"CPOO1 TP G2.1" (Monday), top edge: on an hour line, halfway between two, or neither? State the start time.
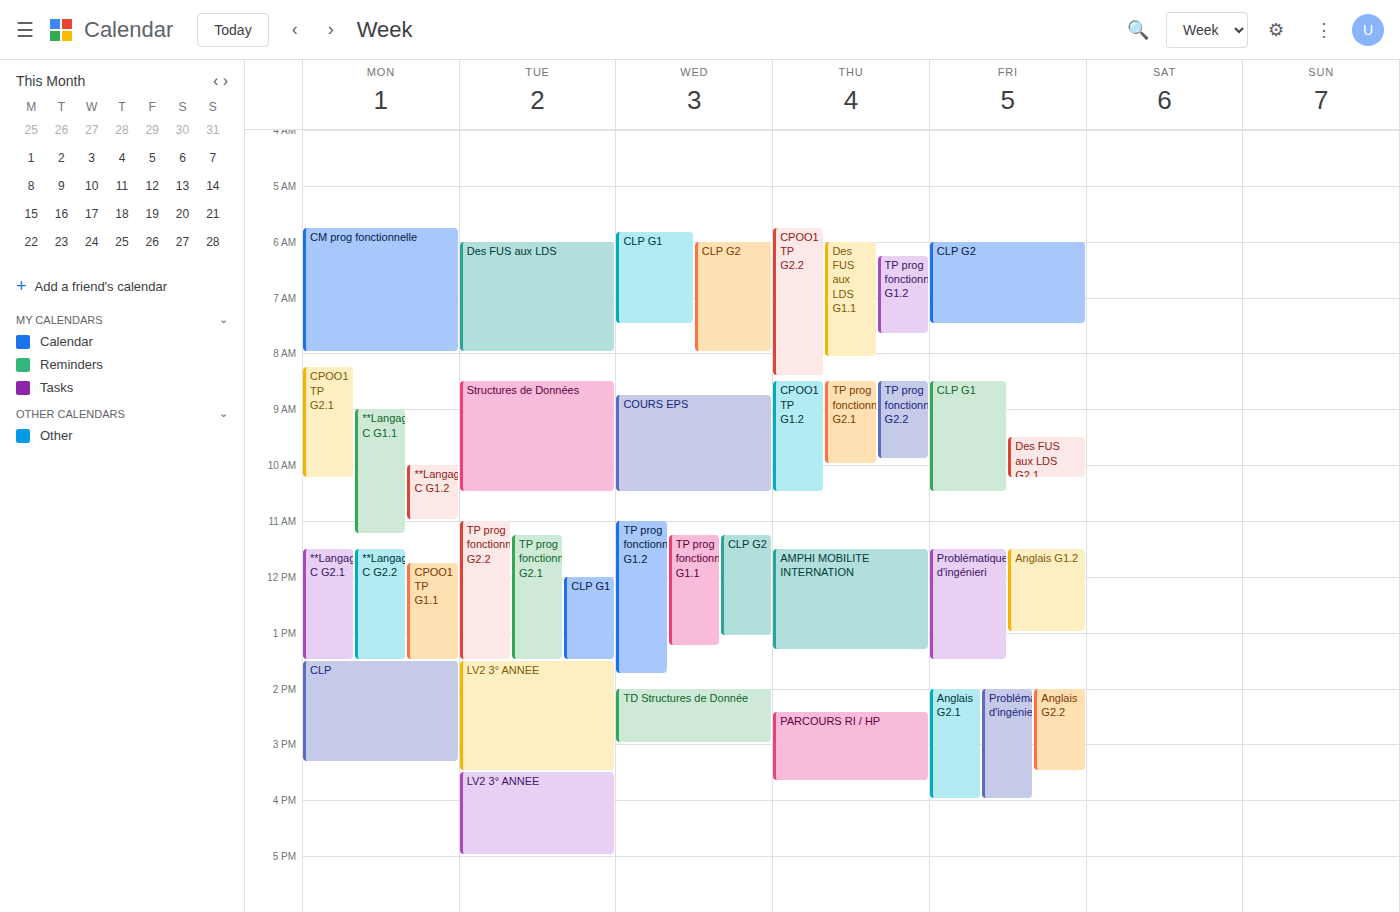
8:15 AM -- neither: a quarter of the way from the 8 AM line to the 9 AM line.